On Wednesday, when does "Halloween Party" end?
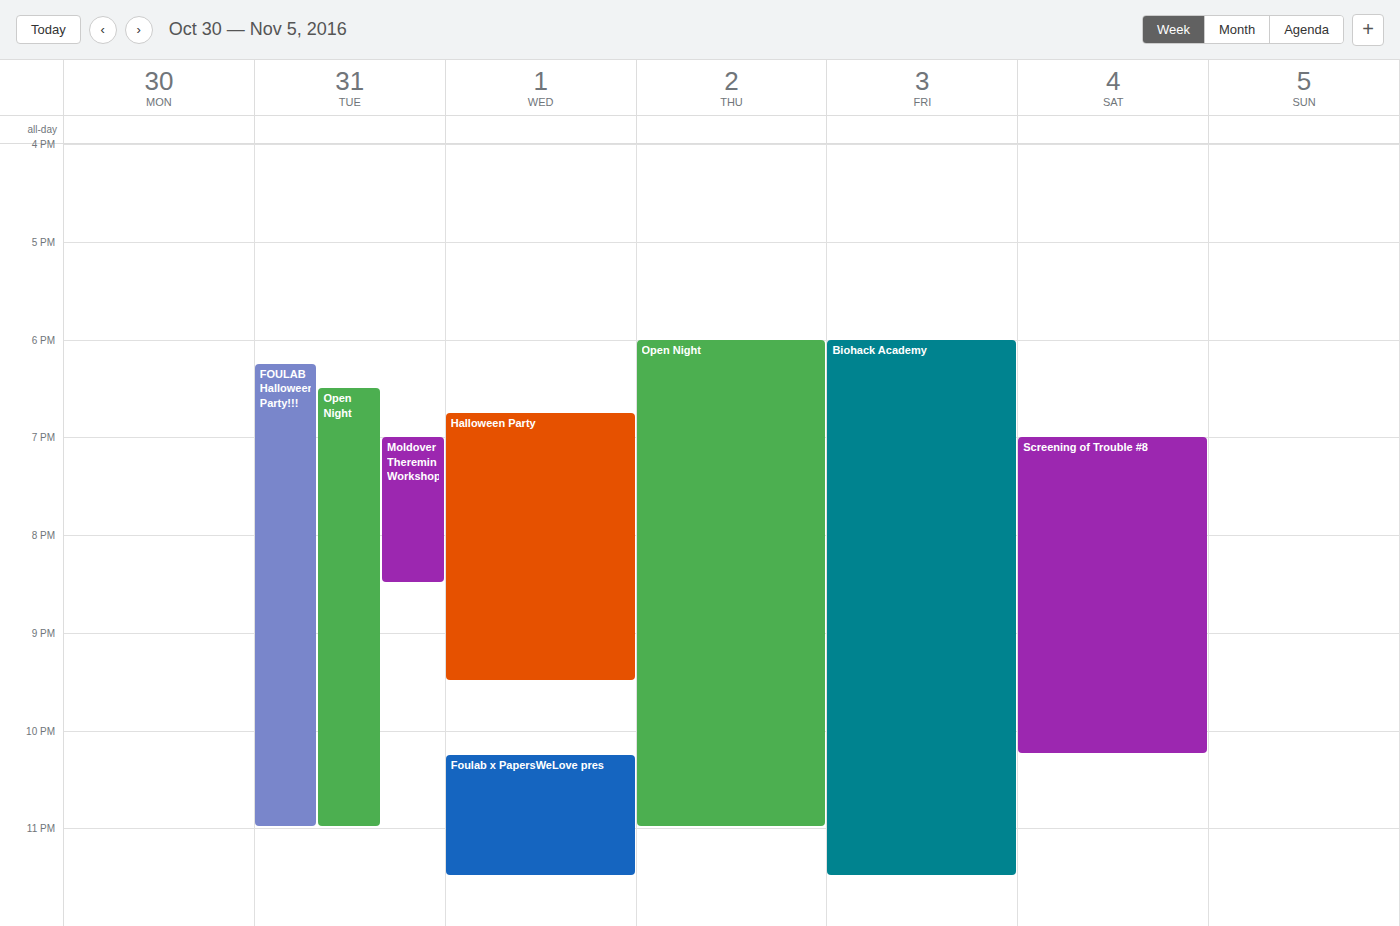
9:30 PM